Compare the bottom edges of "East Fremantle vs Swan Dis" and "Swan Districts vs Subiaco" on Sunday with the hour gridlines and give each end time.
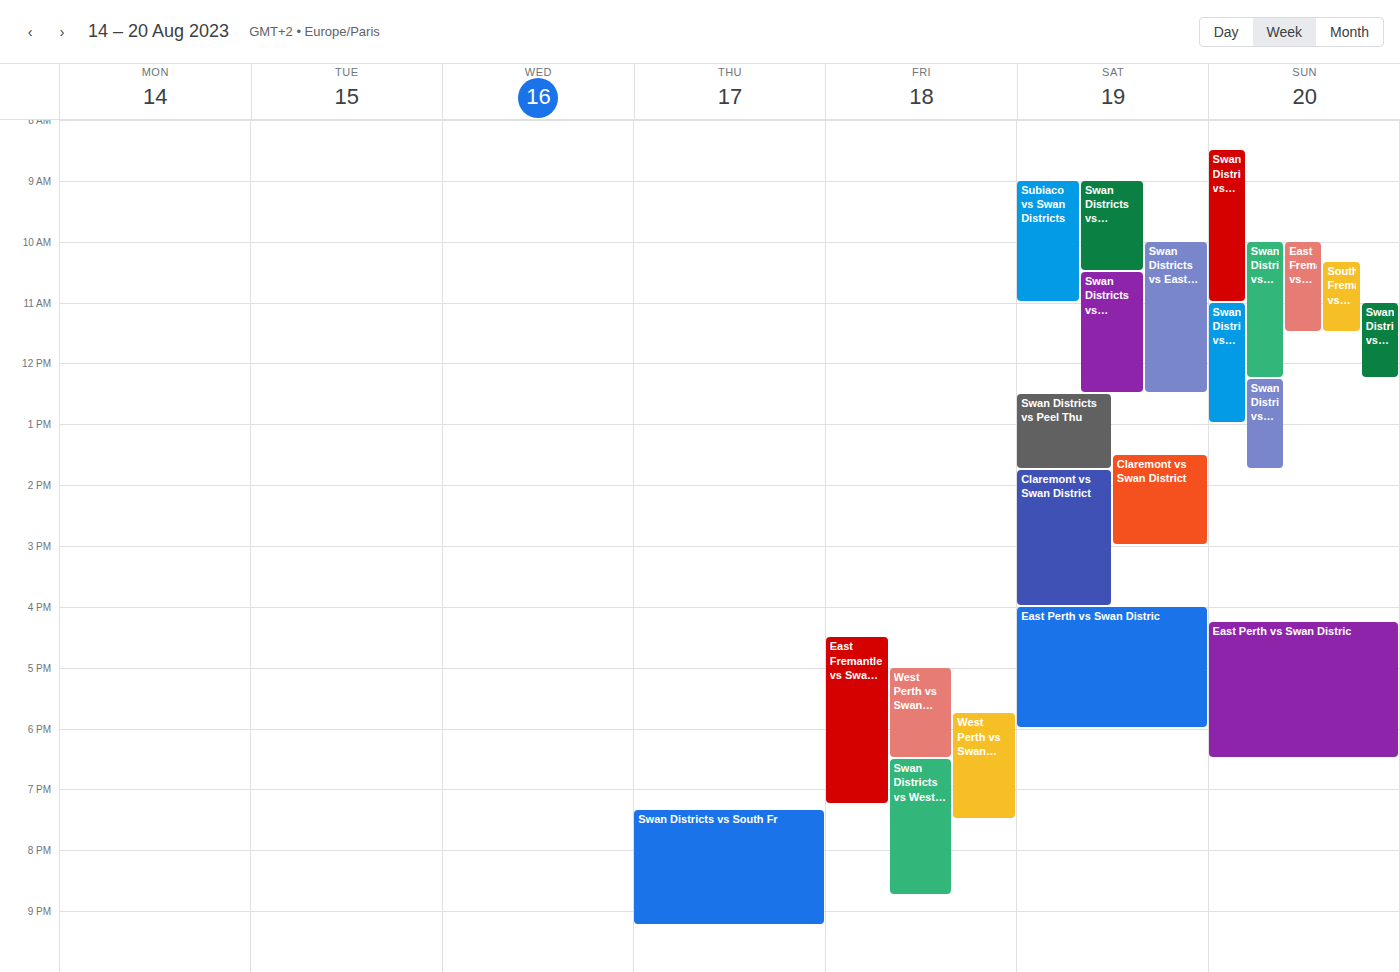
"East Fremantle vs Swan Dis": 11:30 AM, halfway between the 11 AM and 12 PM lines. "Swan Districts vs Subiaco": 11:00 AM, exactly on the 11 AM line.